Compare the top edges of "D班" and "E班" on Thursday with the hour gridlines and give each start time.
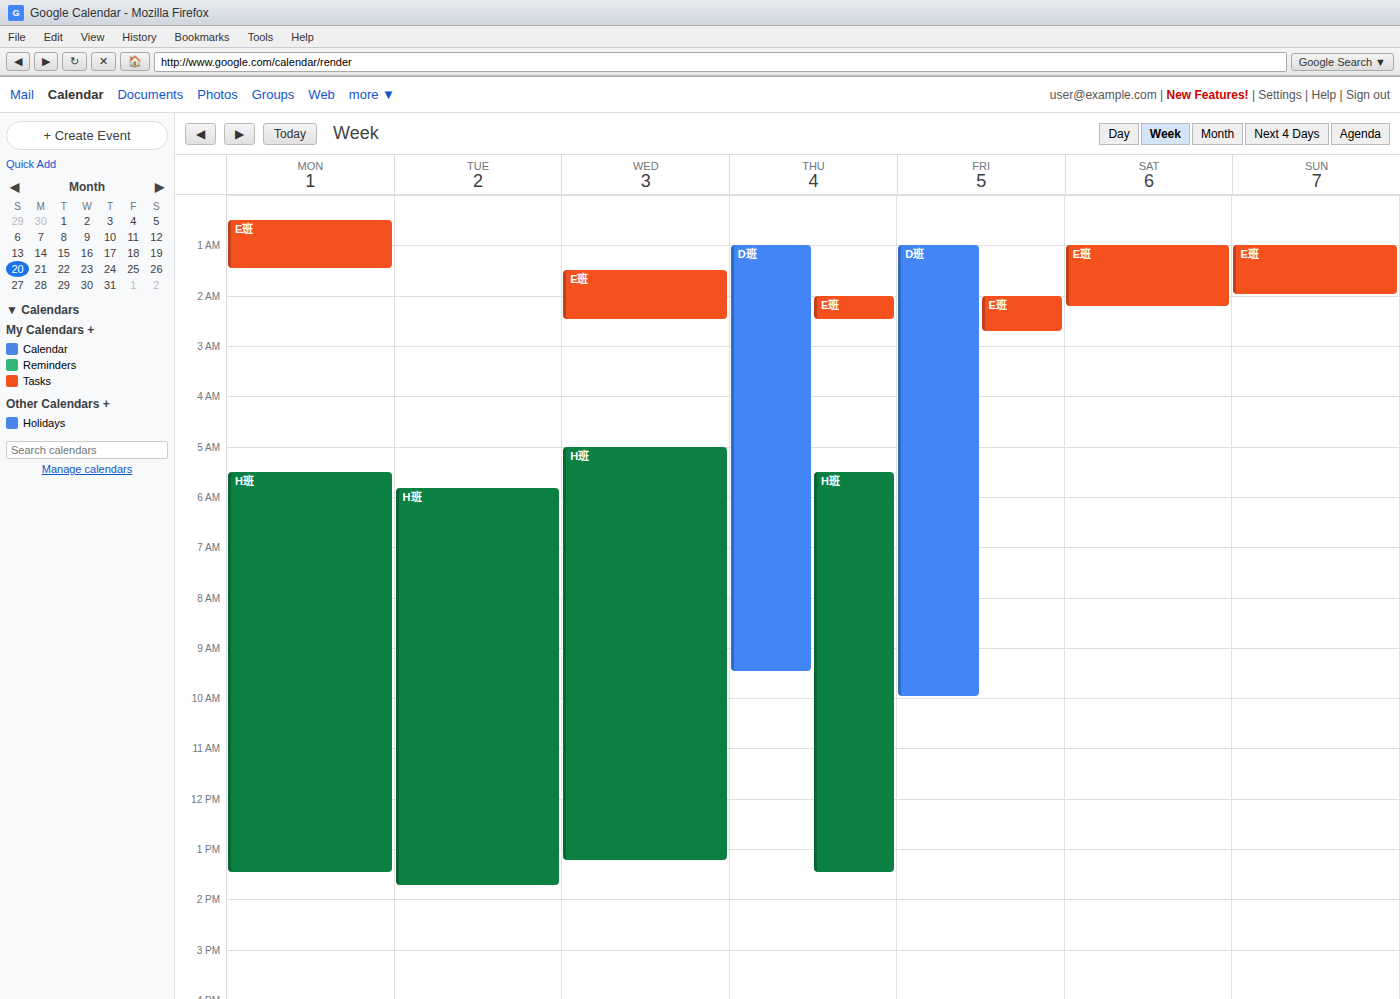
"D班": 1:00 AM, exactly on the 1 AM line. "E班": 2:00 AM, exactly on the 2 AM line.